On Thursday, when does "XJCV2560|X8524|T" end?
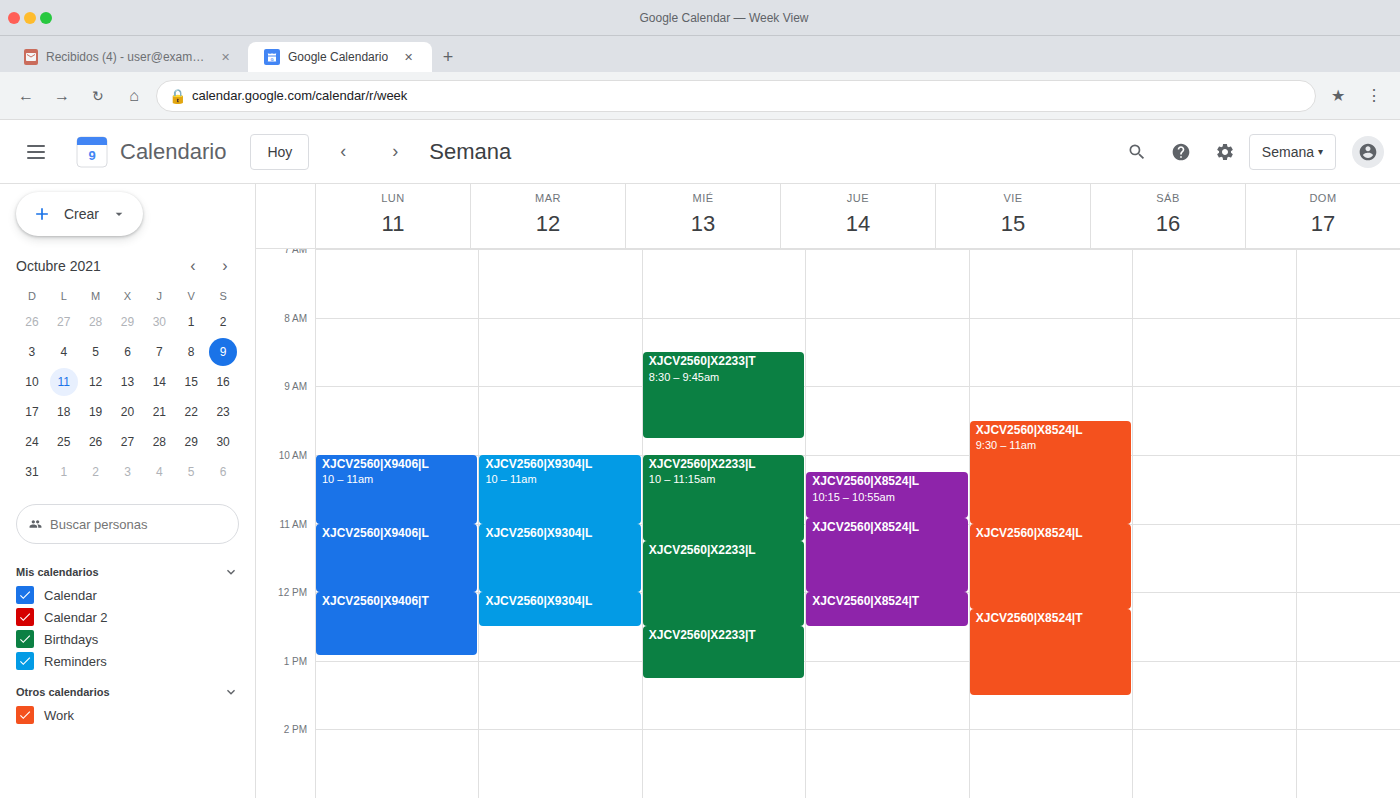
12:30